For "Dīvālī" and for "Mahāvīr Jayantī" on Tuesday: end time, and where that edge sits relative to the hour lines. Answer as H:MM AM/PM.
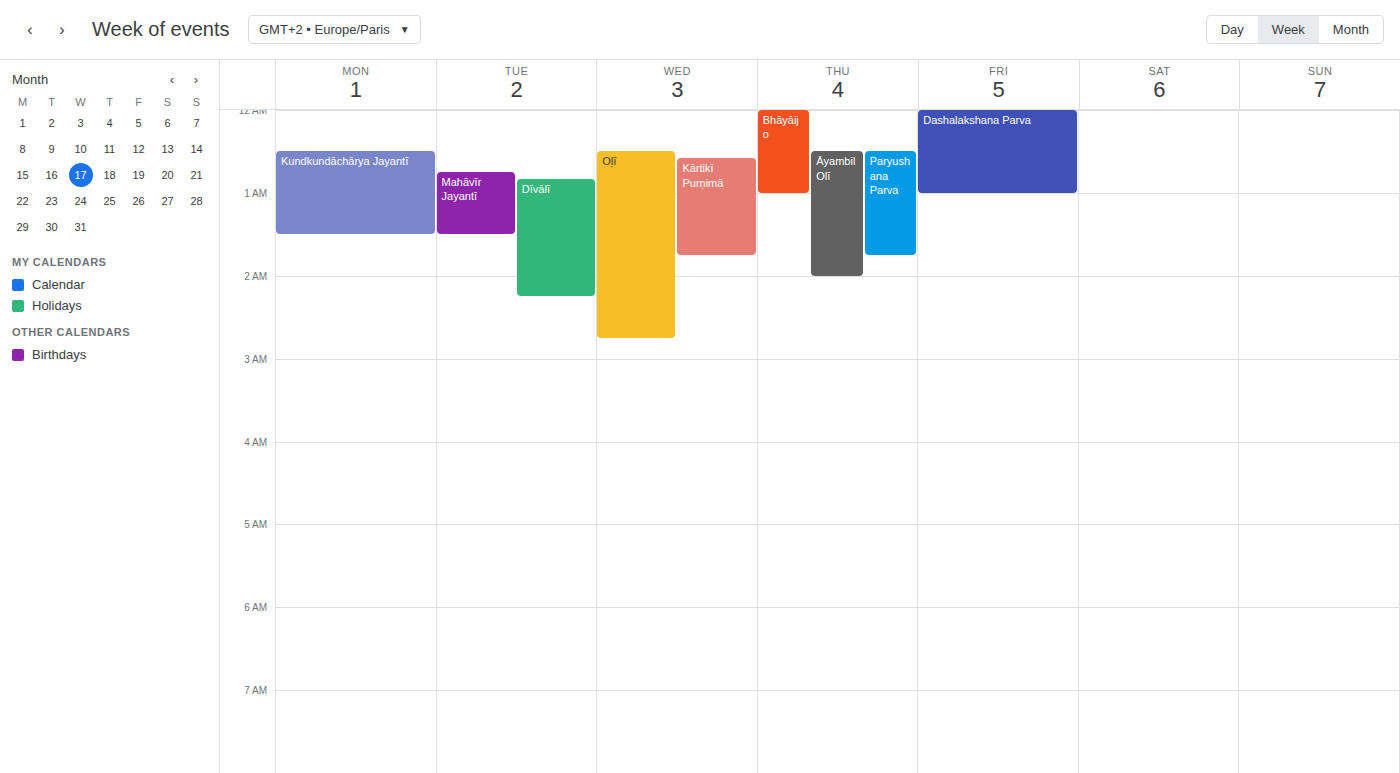
"Dīvālī": 2:15 AM, neither: a quarter of the way from the 2 AM line to the 3 AM line. "Mahāvīr Jayantī": 1:30 AM, halfway between the 1 AM and 2 AM lines.